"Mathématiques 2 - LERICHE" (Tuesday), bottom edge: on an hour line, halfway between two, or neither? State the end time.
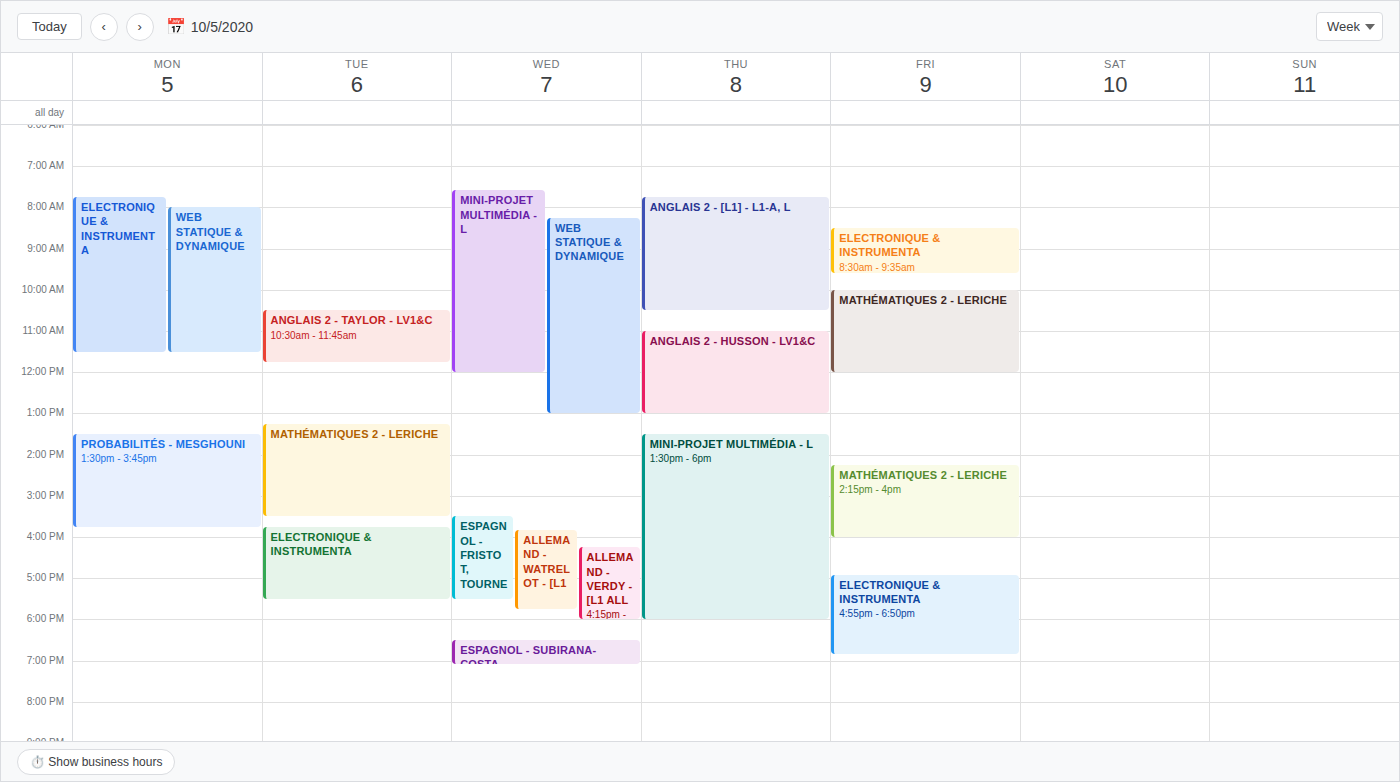
3:30 PM -- halfway between the 3 PM and 4 PM lines.